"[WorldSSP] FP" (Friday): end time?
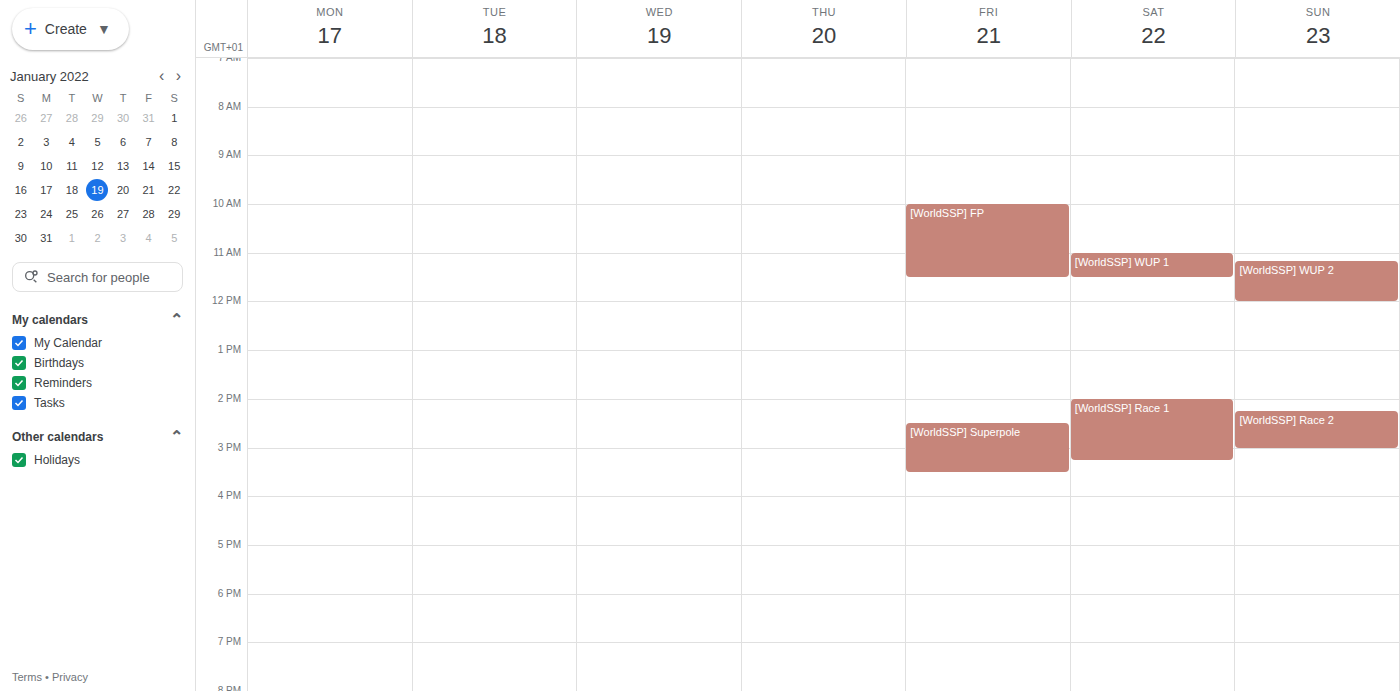
11:30